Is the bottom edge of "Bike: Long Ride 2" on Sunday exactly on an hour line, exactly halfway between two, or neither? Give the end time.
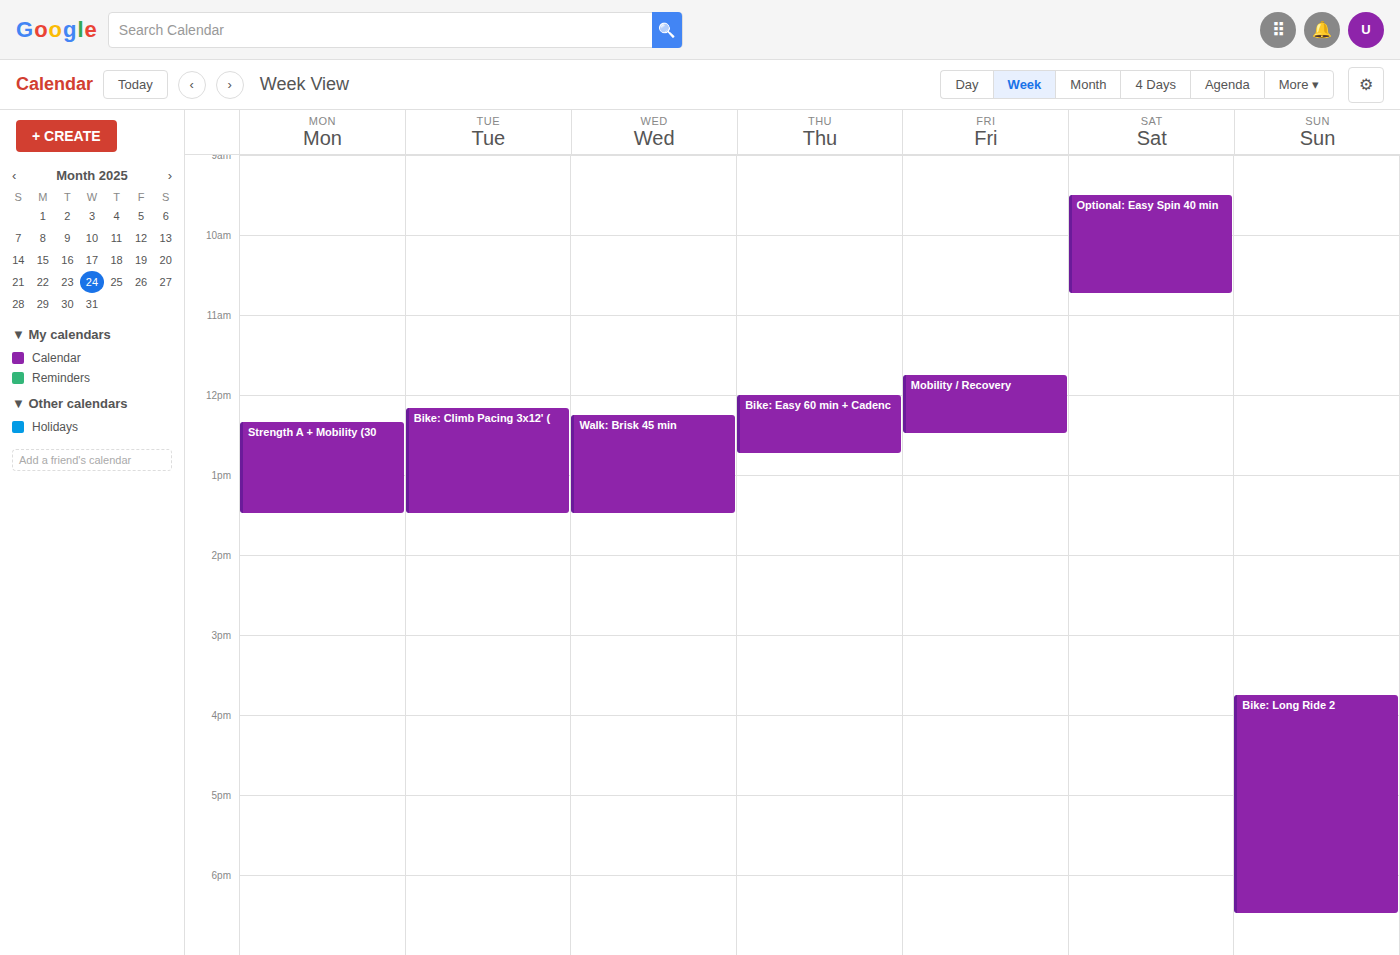
6:30 PM -- halfway between the 6 PM and 7 PM lines.